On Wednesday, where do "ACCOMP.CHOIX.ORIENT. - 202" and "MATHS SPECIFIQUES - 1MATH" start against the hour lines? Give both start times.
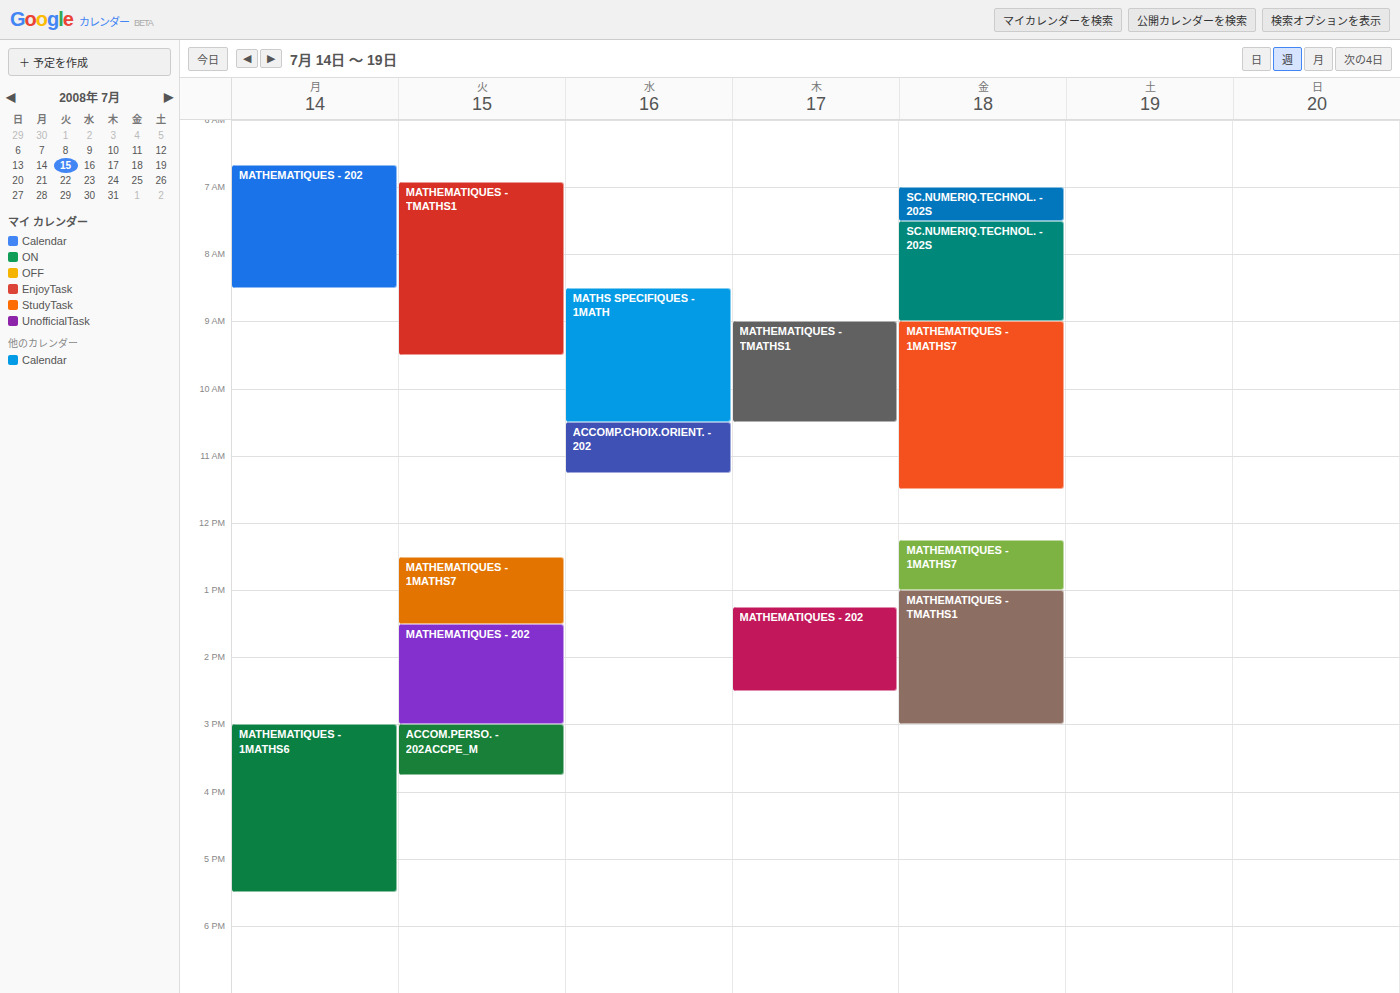
"ACCOMP.CHOIX.ORIENT. - 202": 10:30 AM, halfway between the 10 AM and 11 AM lines. "MATHS SPECIFIQUES - 1MATH": 8:30 AM, halfway between the 8 AM and 9 AM lines.